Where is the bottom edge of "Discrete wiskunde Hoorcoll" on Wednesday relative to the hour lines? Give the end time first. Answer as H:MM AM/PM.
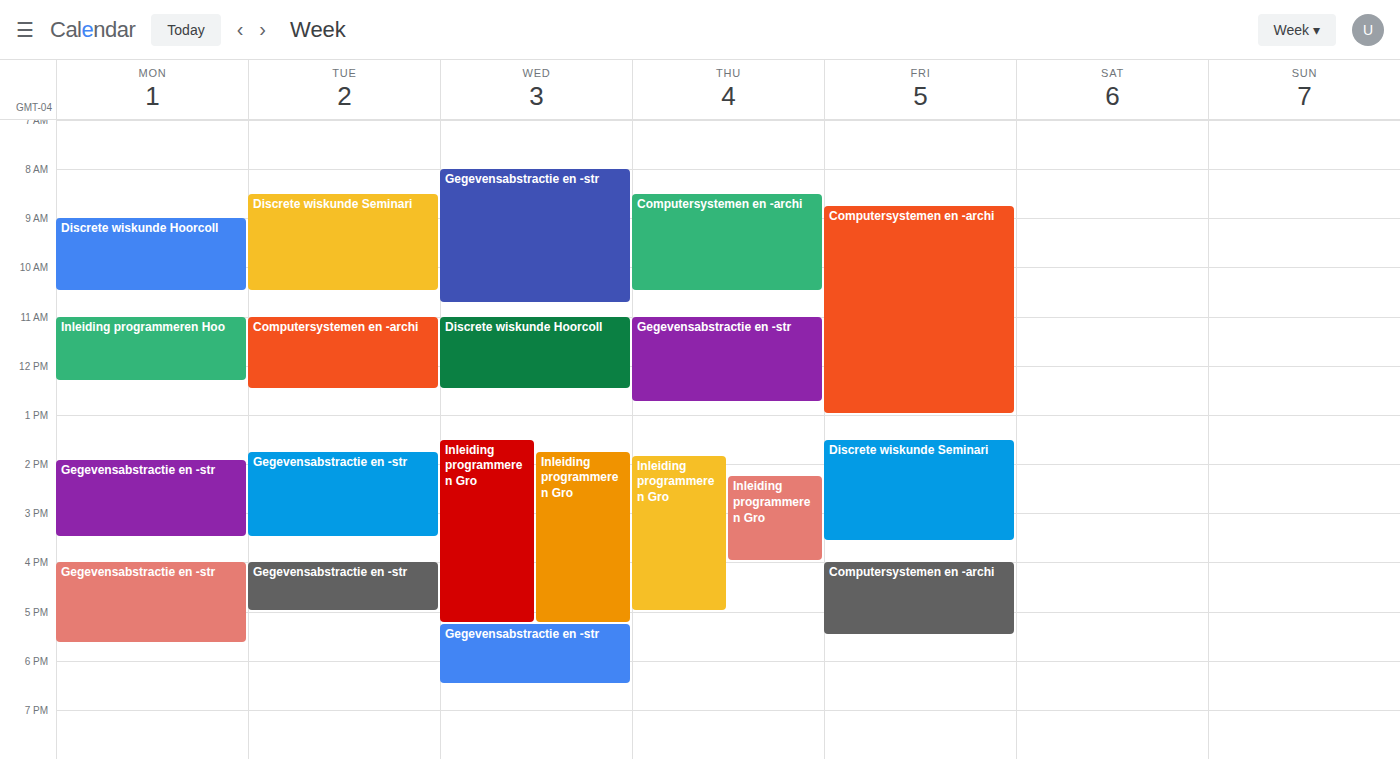
12:30 PM -- halfway between the 12 PM and 1 PM lines.